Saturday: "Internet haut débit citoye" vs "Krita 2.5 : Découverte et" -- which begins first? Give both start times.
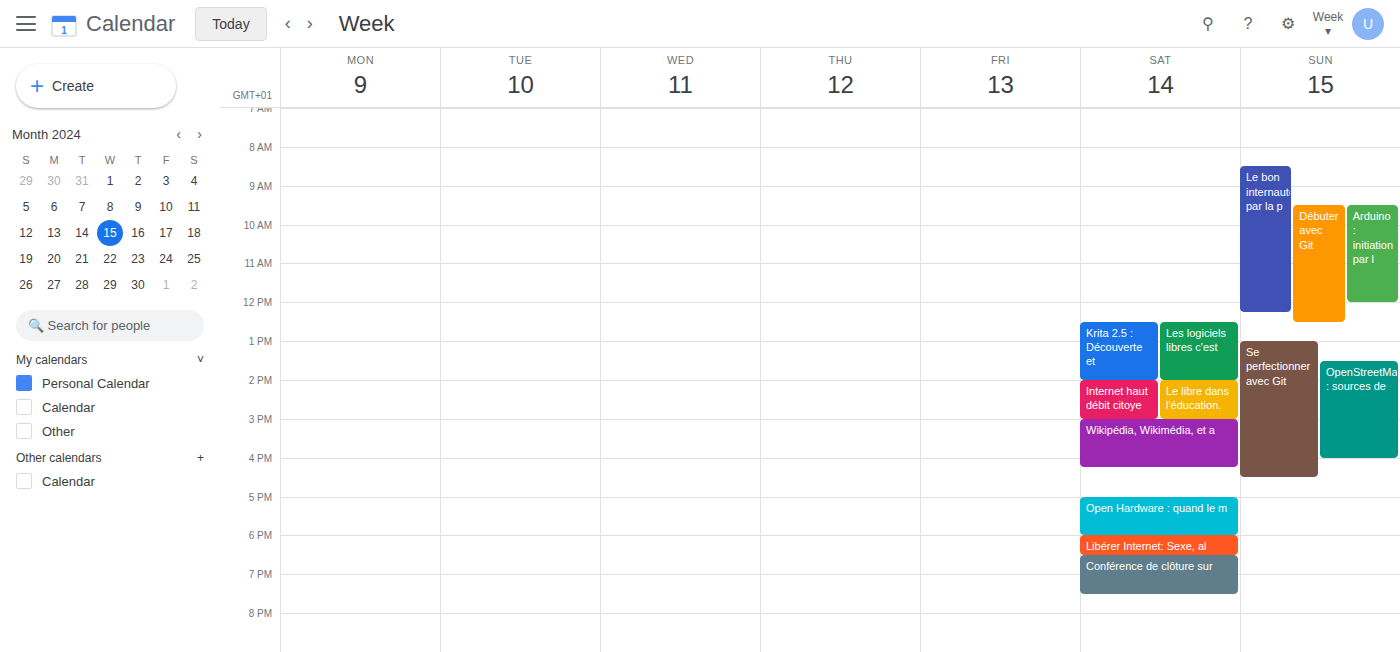
"Krita 2.5 : Découverte et" 12:30 PM; "Internet haut débit citoye" 2:00 PM.